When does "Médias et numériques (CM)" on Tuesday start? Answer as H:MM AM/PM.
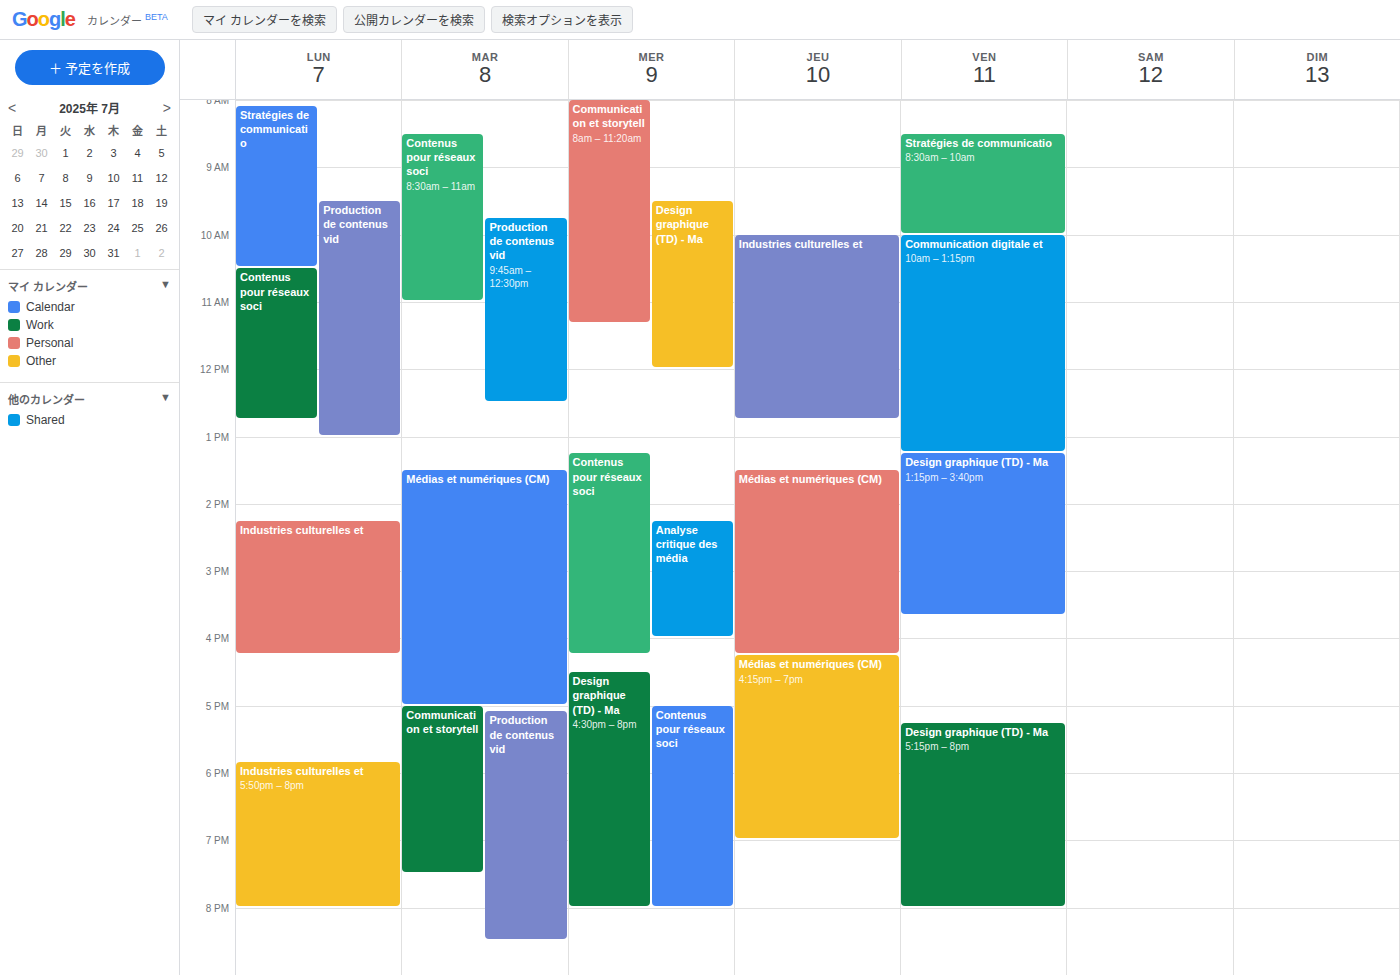
1:30 PM